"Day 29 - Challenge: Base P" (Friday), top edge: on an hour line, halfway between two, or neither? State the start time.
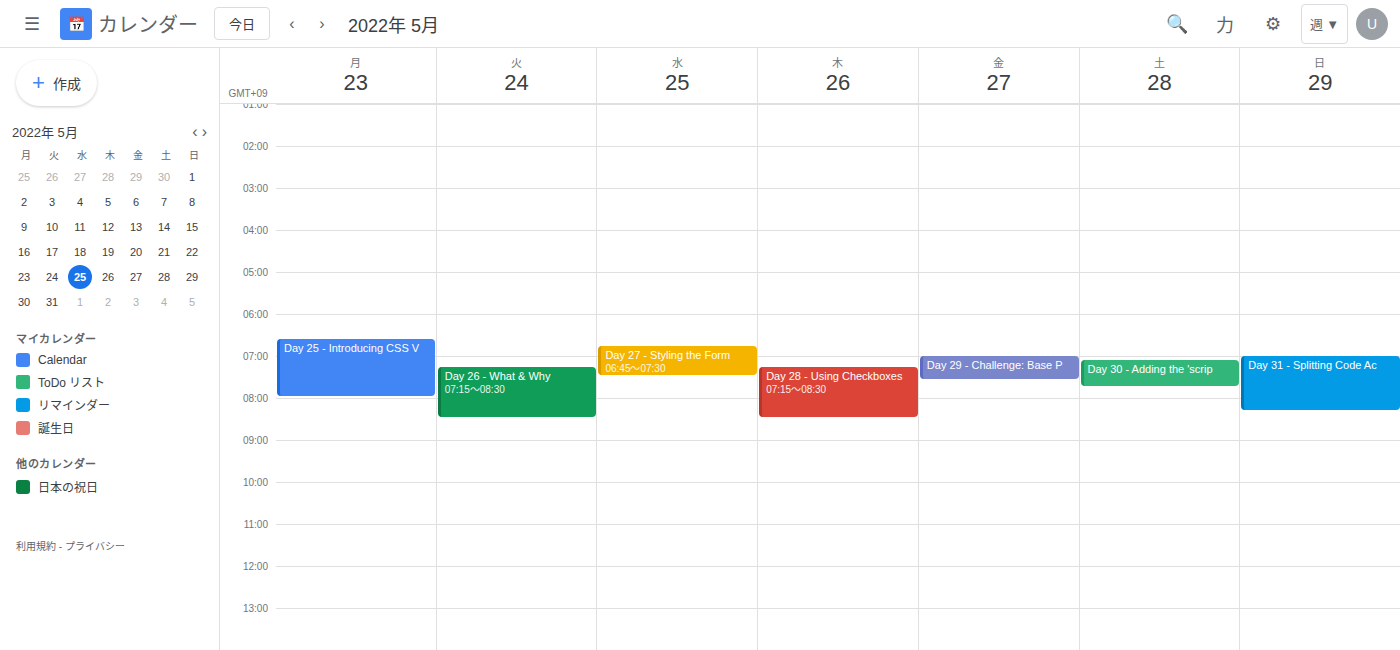
07:00 -- exactly on the 07:00 line.